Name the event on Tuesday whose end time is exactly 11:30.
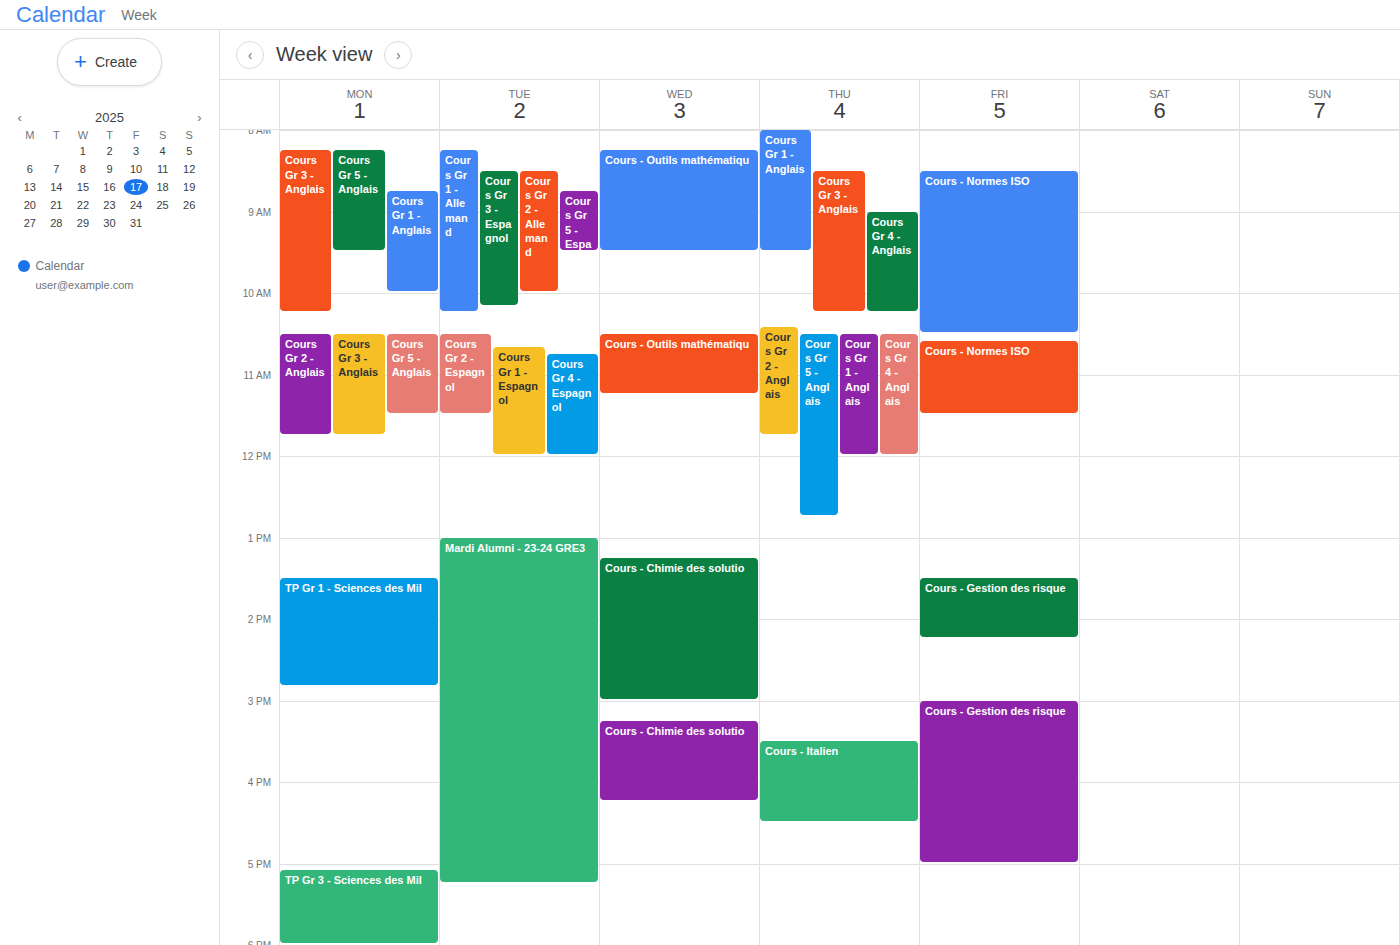
"Cours Gr 2 - Espagnol"